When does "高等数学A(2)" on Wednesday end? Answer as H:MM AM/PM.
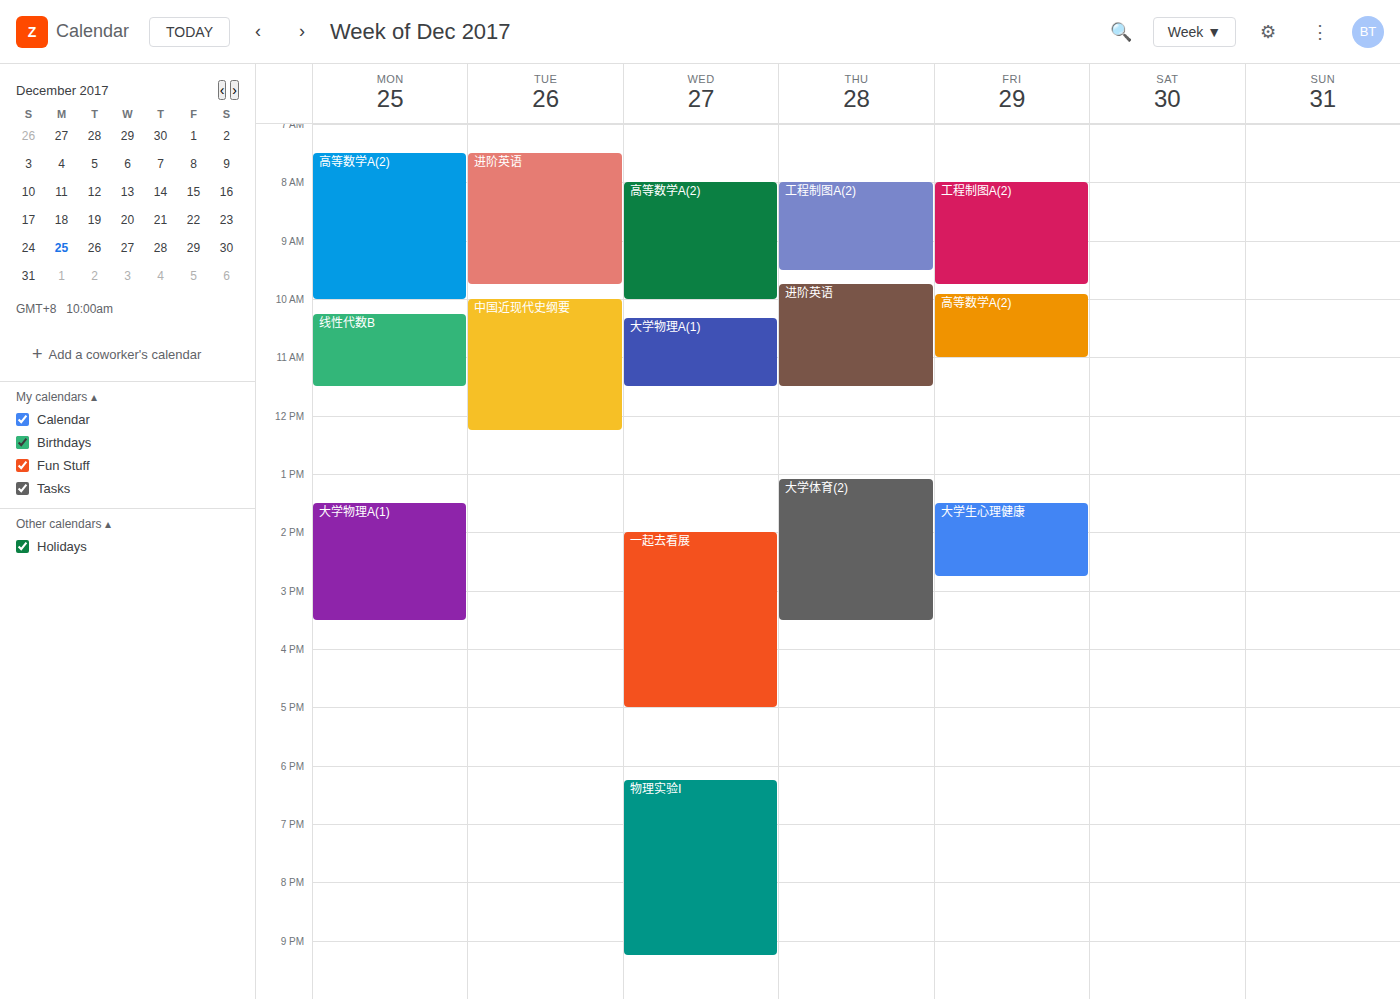
10:00 AM